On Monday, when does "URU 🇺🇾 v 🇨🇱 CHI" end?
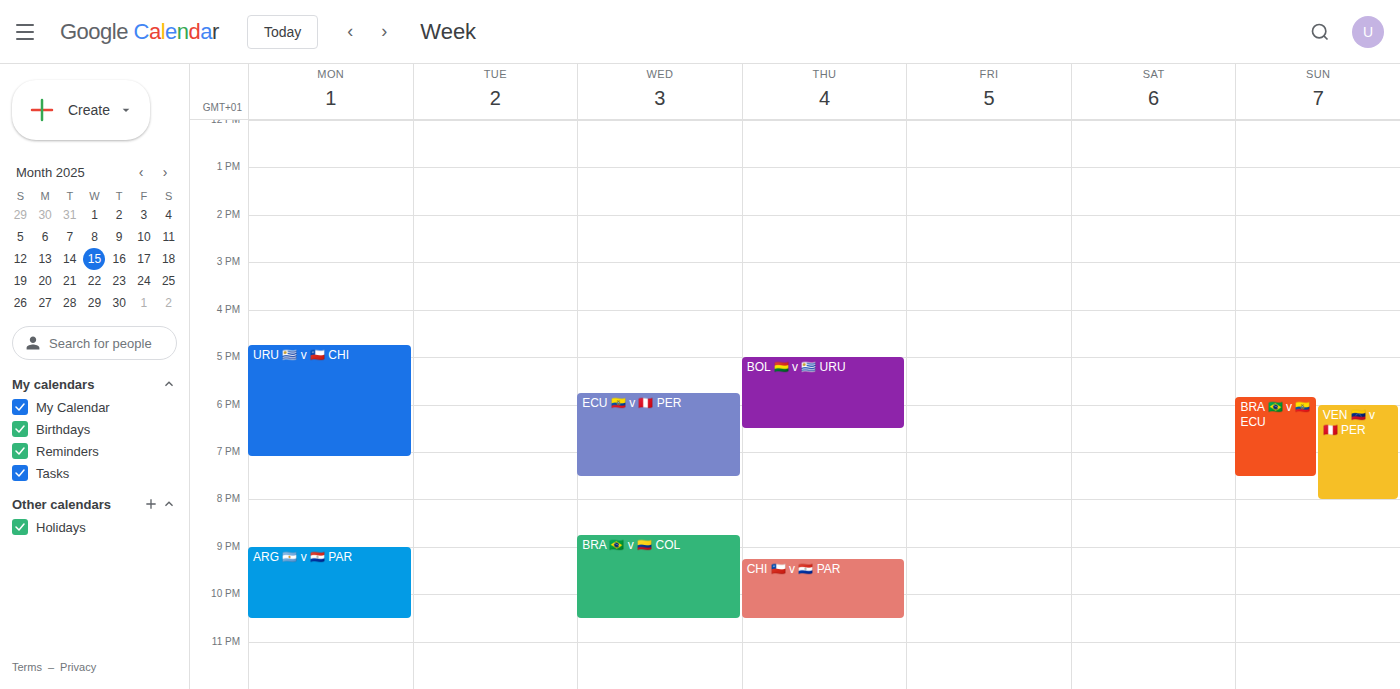
19:05